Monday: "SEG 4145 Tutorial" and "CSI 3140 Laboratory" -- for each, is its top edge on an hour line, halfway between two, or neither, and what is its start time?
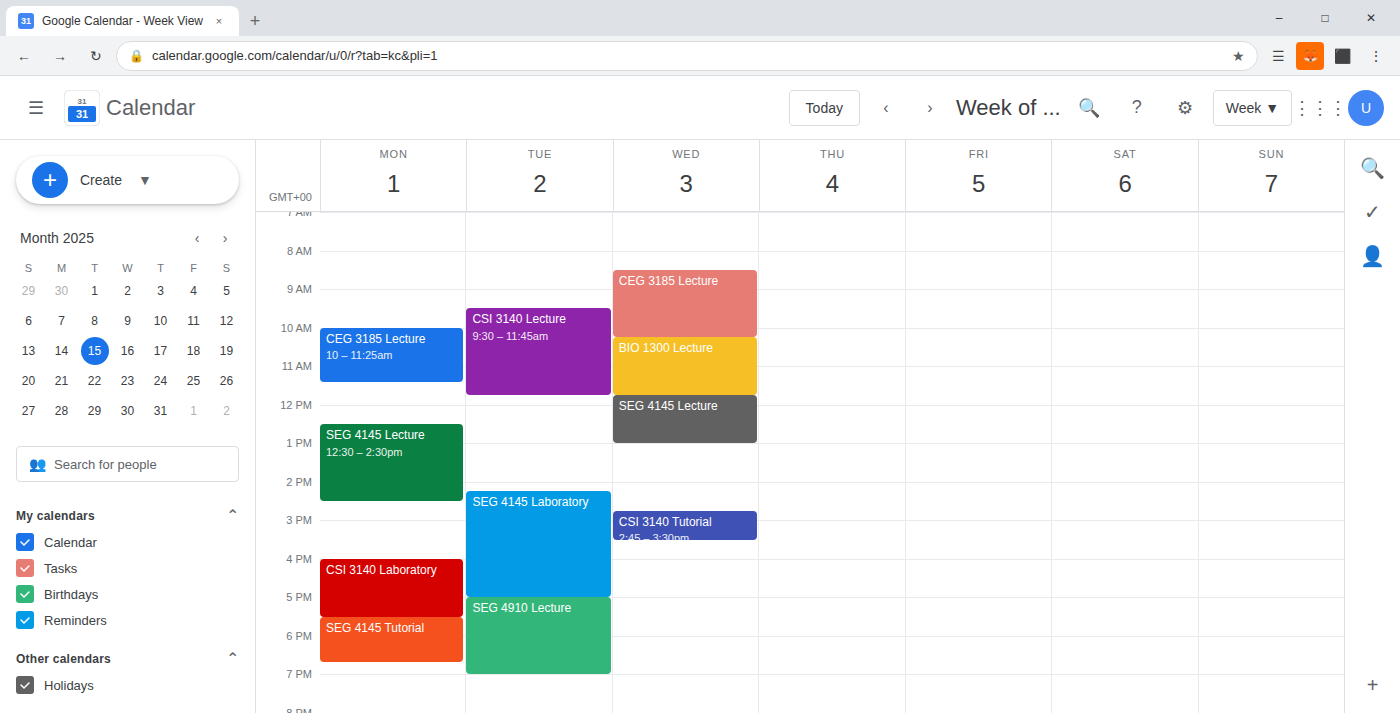
"SEG 4145 Tutorial": 5:30 PM, halfway between the 5 PM and 6 PM lines. "CSI 3140 Laboratory": 4:00 PM, exactly on the 4 PM line.